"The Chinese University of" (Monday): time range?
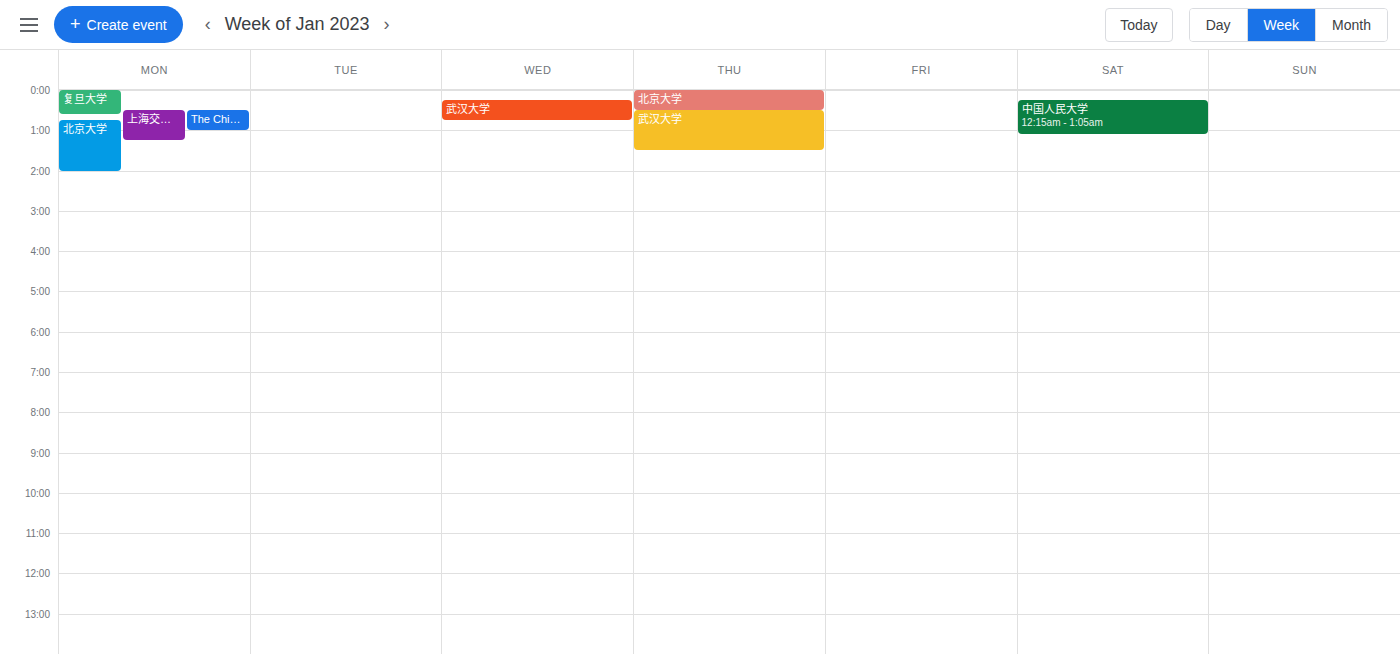
12:30 AM to 1:00 AM